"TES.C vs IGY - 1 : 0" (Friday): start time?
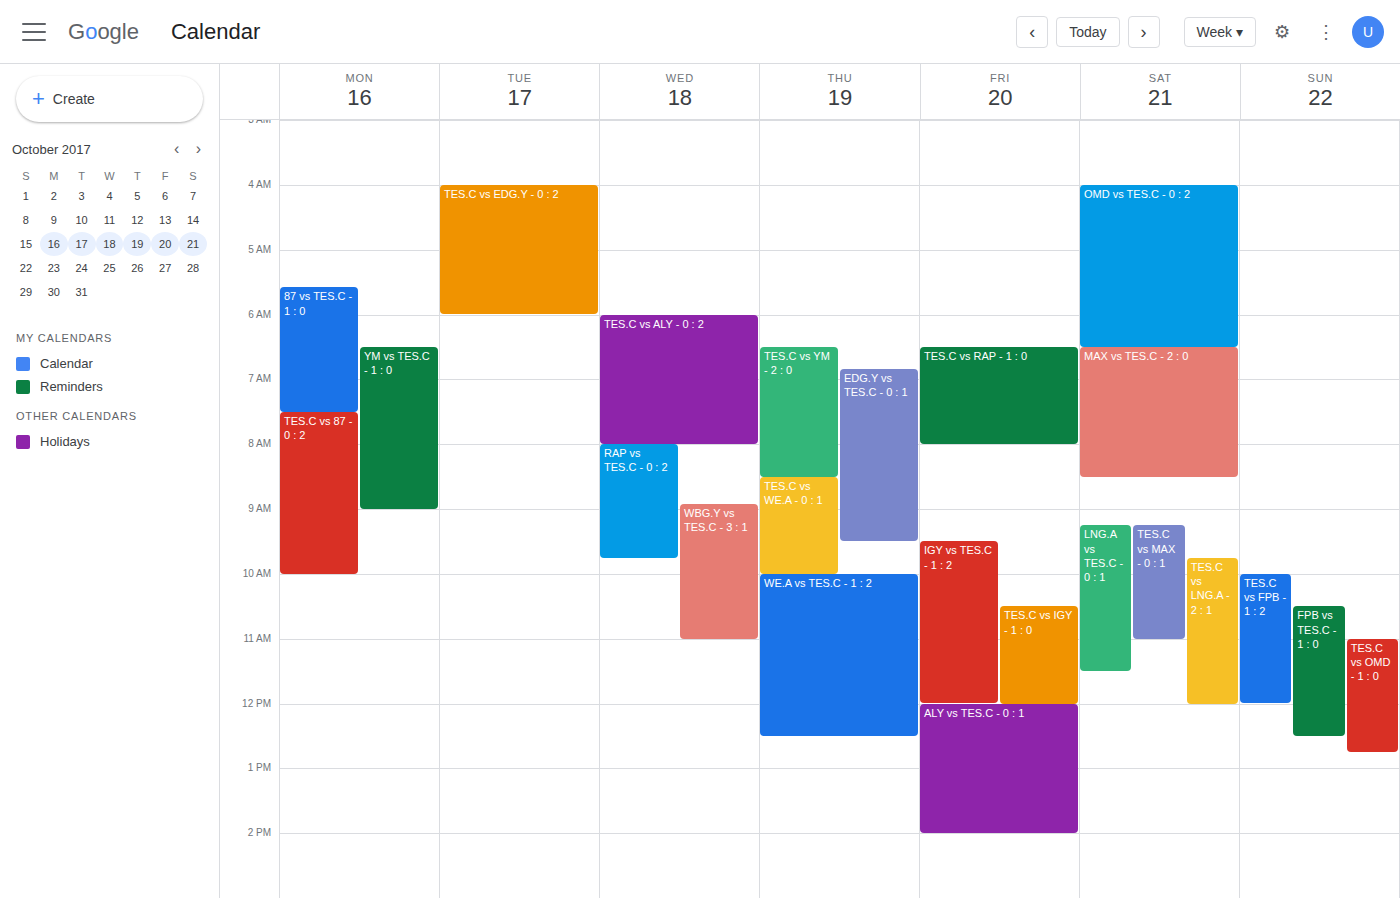
10:30 AM